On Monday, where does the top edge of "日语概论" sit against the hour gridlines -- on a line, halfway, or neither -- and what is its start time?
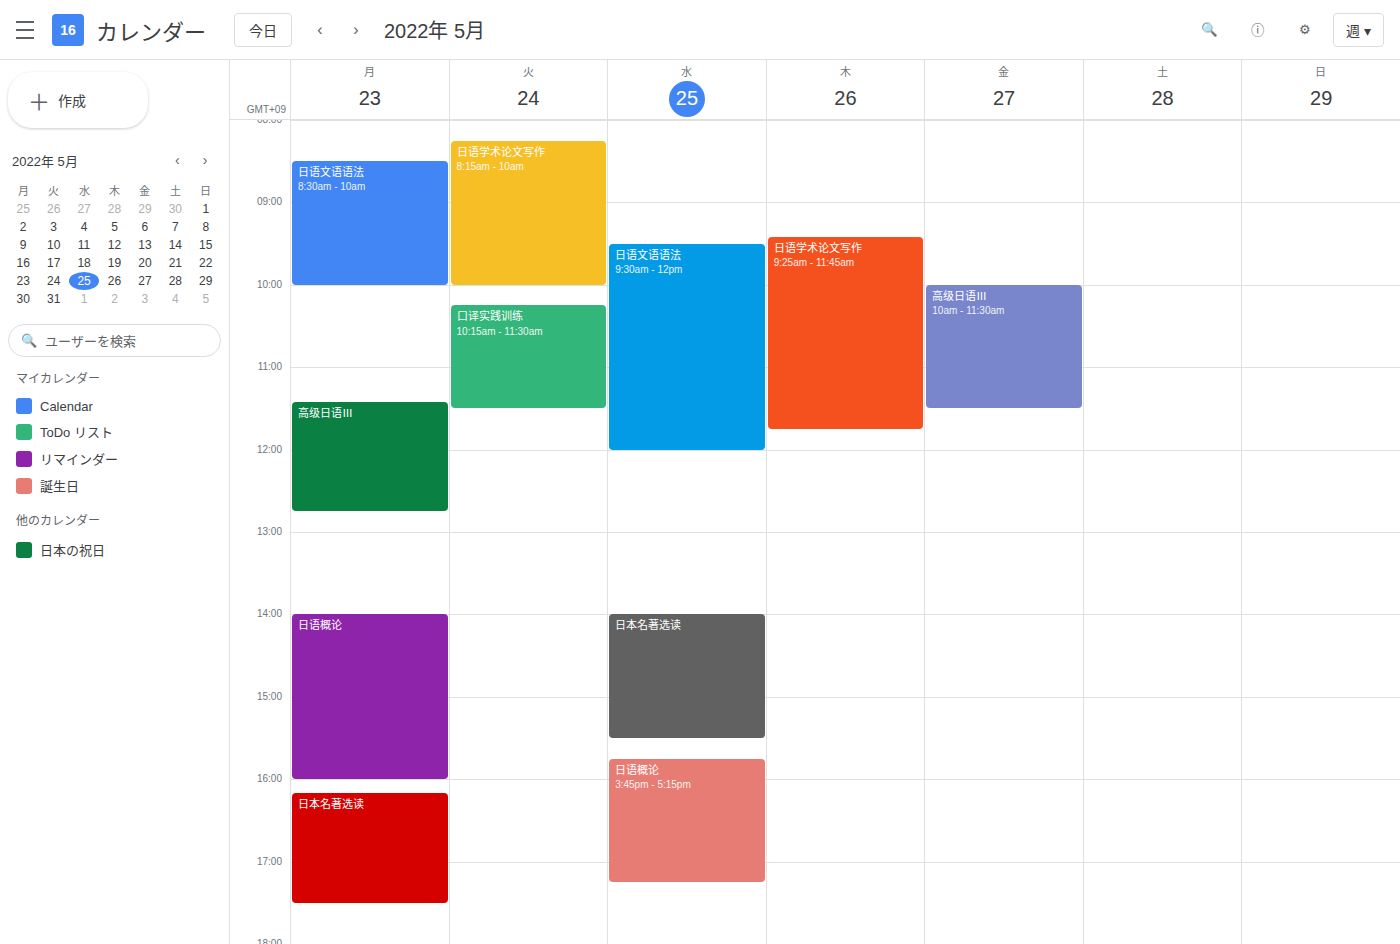
2:00 PM -- exactly on the 2 PM line.